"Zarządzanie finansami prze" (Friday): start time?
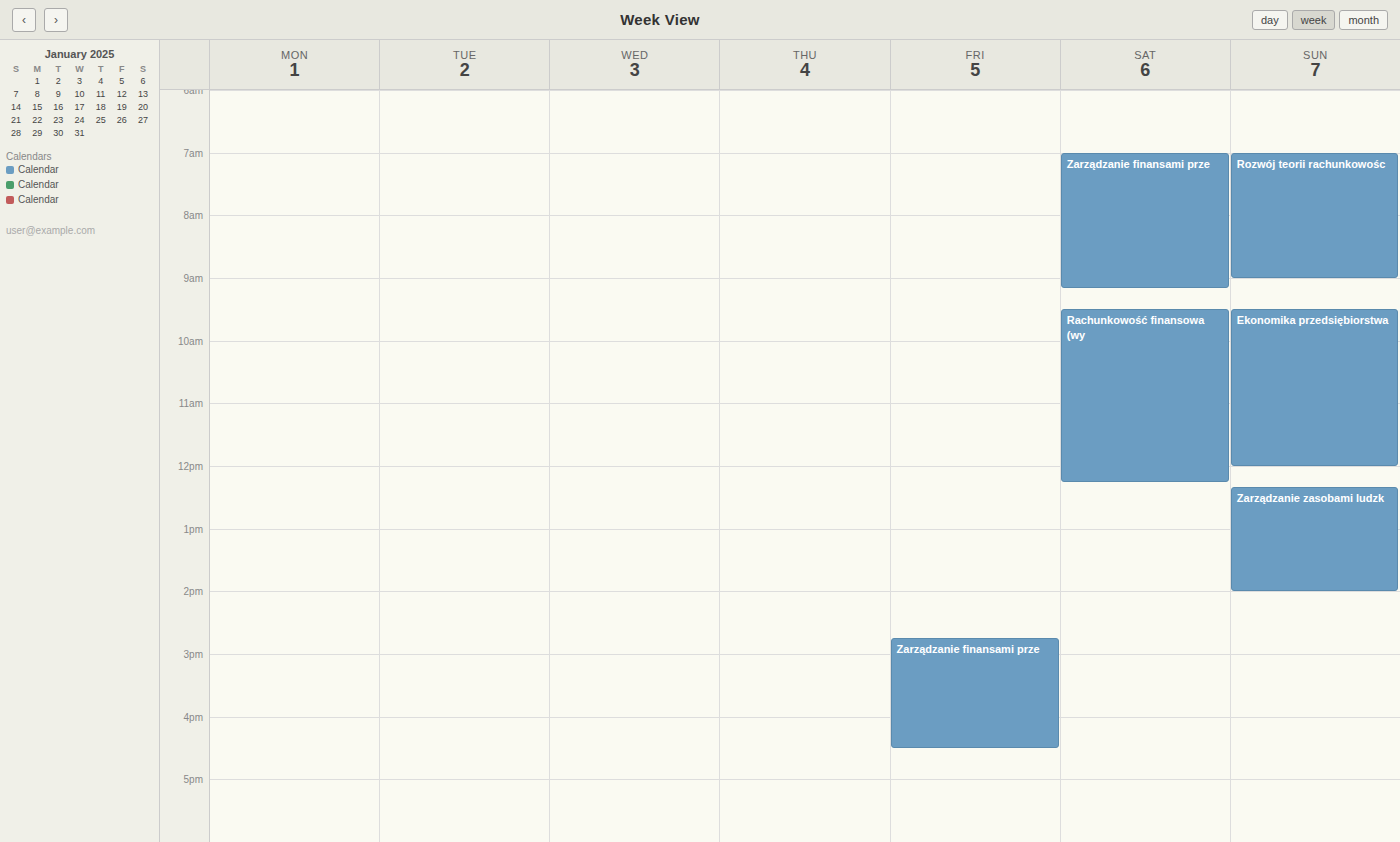
2:45 PM